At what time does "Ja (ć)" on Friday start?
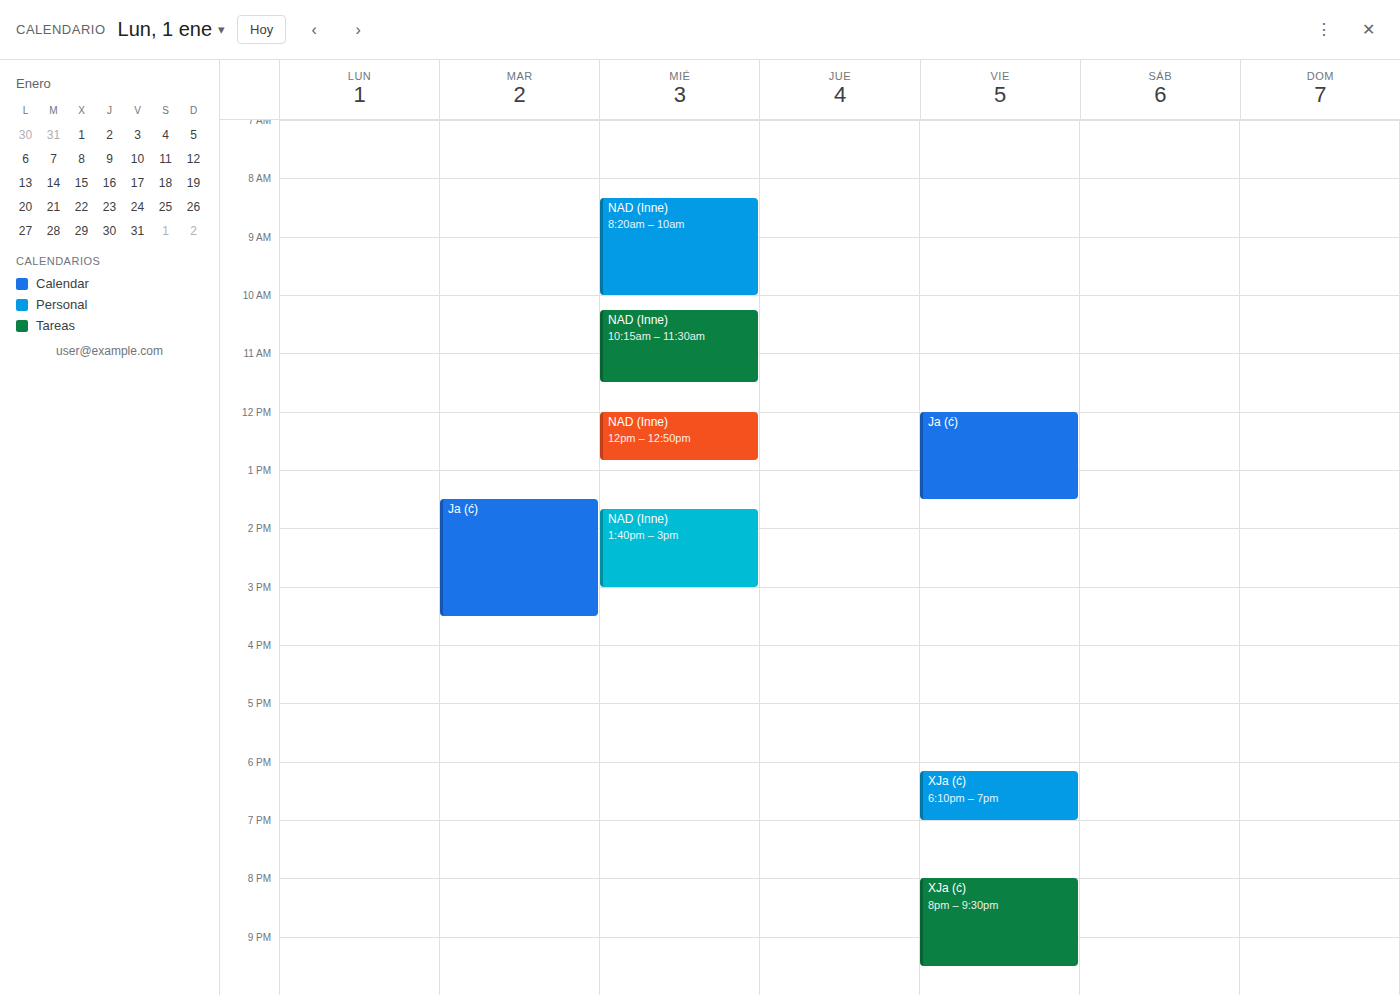
12:00 PM